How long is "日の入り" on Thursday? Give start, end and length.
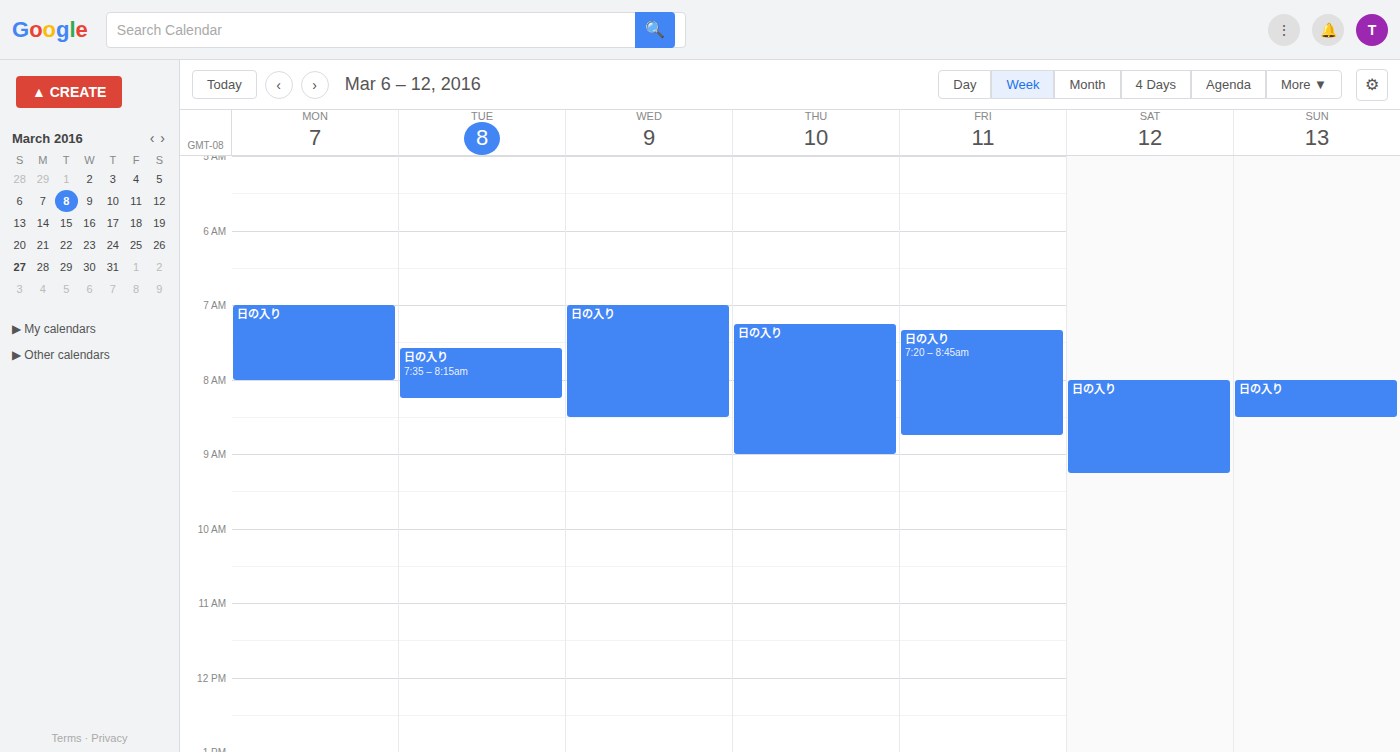
7:15 AM to 9:00 AM, 1 hour 45 minutes